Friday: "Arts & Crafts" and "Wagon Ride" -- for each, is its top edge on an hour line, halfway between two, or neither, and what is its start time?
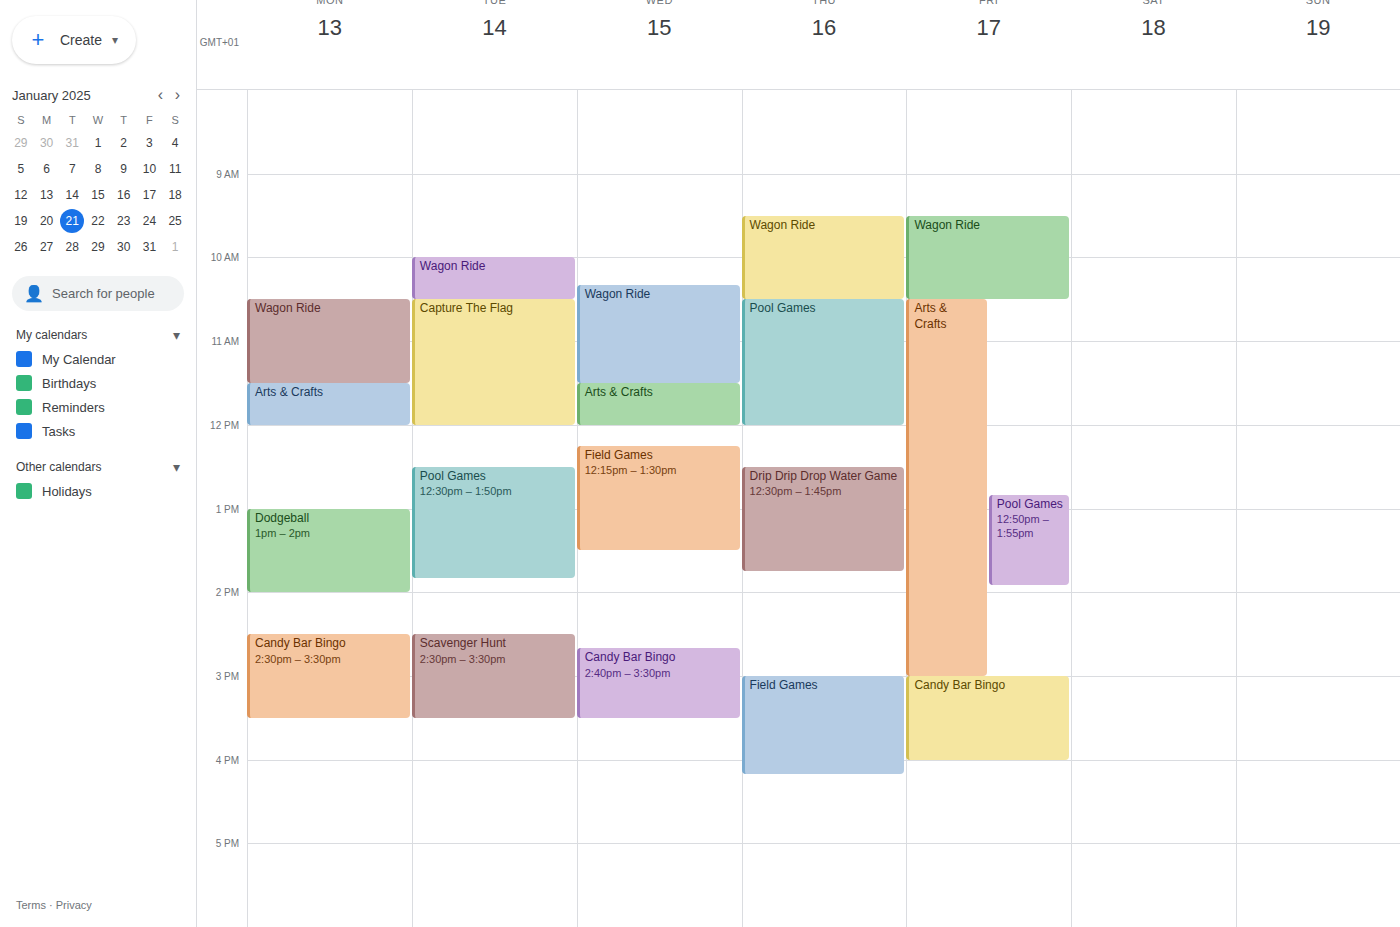
"Arts & Crafts": 10:30 AM, halfway between the 10 AM and 11 AM lines. "Wagon Ride": 9:30 AM, halfway between the 9 AM and 10 AM lines.